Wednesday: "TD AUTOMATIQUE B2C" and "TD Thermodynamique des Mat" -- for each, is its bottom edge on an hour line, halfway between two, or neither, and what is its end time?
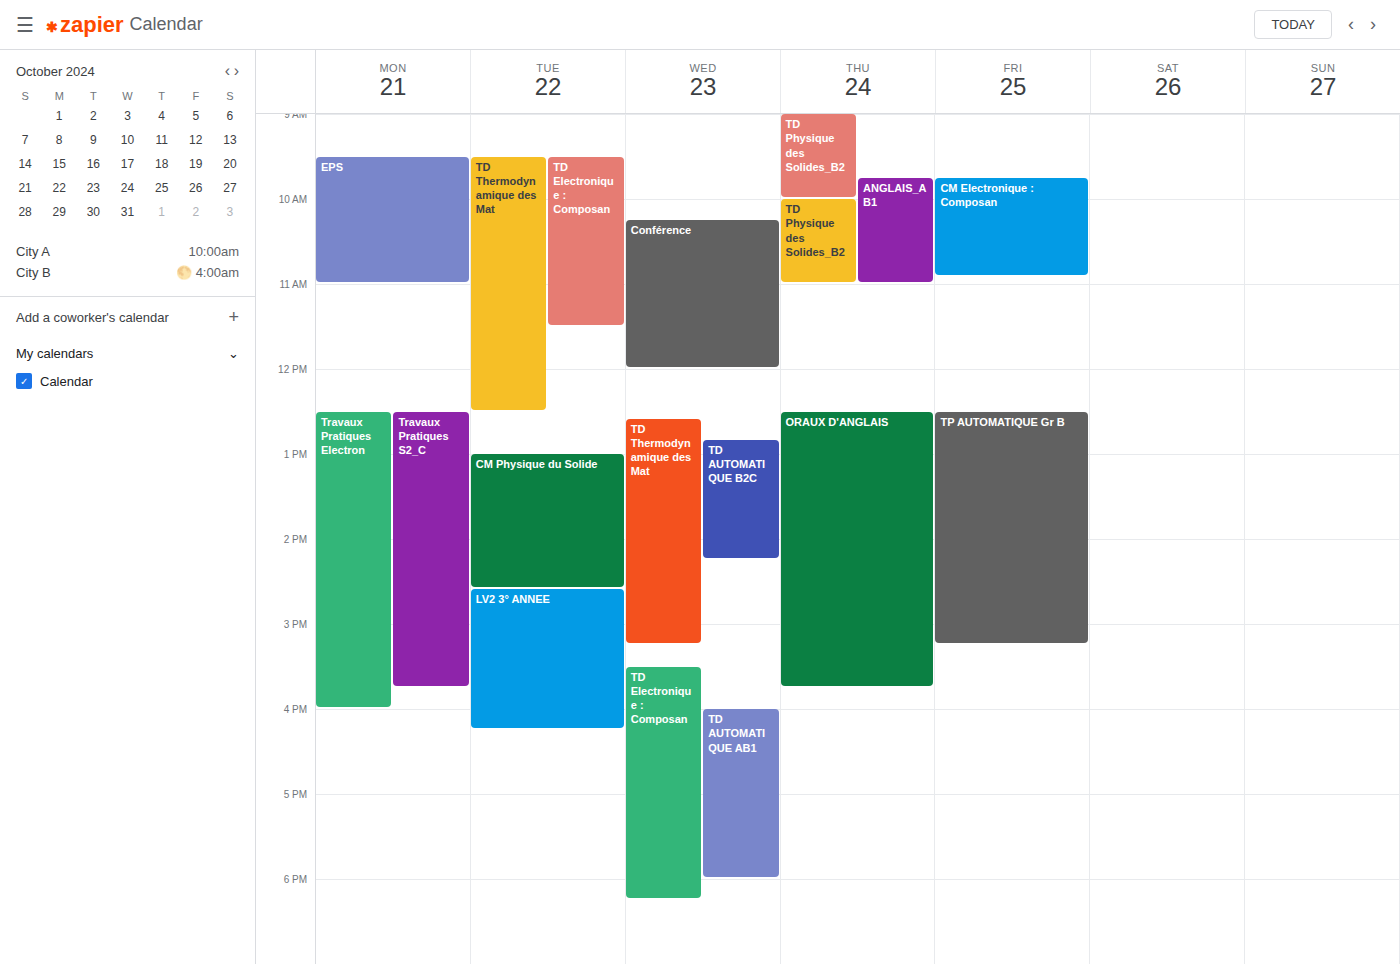
"TD AUTOMATIQUE B2C": 2:15 PM, neither: a quarter of the way from the 2 PM line to the 3 PM line. "TD Thermodynamique des Mat": 3:15 PM, neither: a quarter of the way from the 3 PM line to the 4 PM line.